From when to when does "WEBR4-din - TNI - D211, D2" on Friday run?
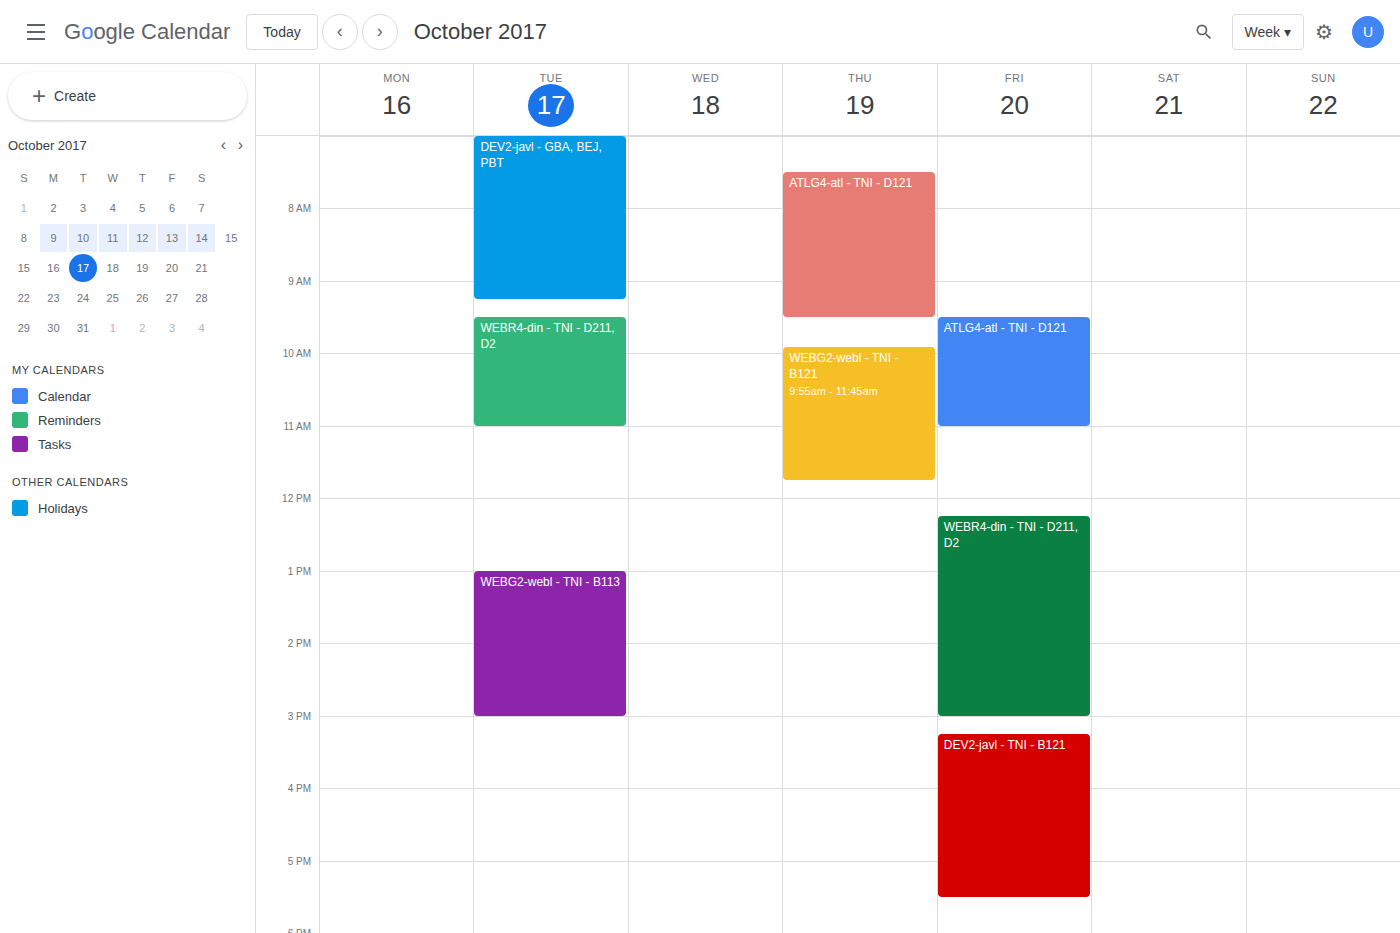
12:15 PM to 3:00 PM